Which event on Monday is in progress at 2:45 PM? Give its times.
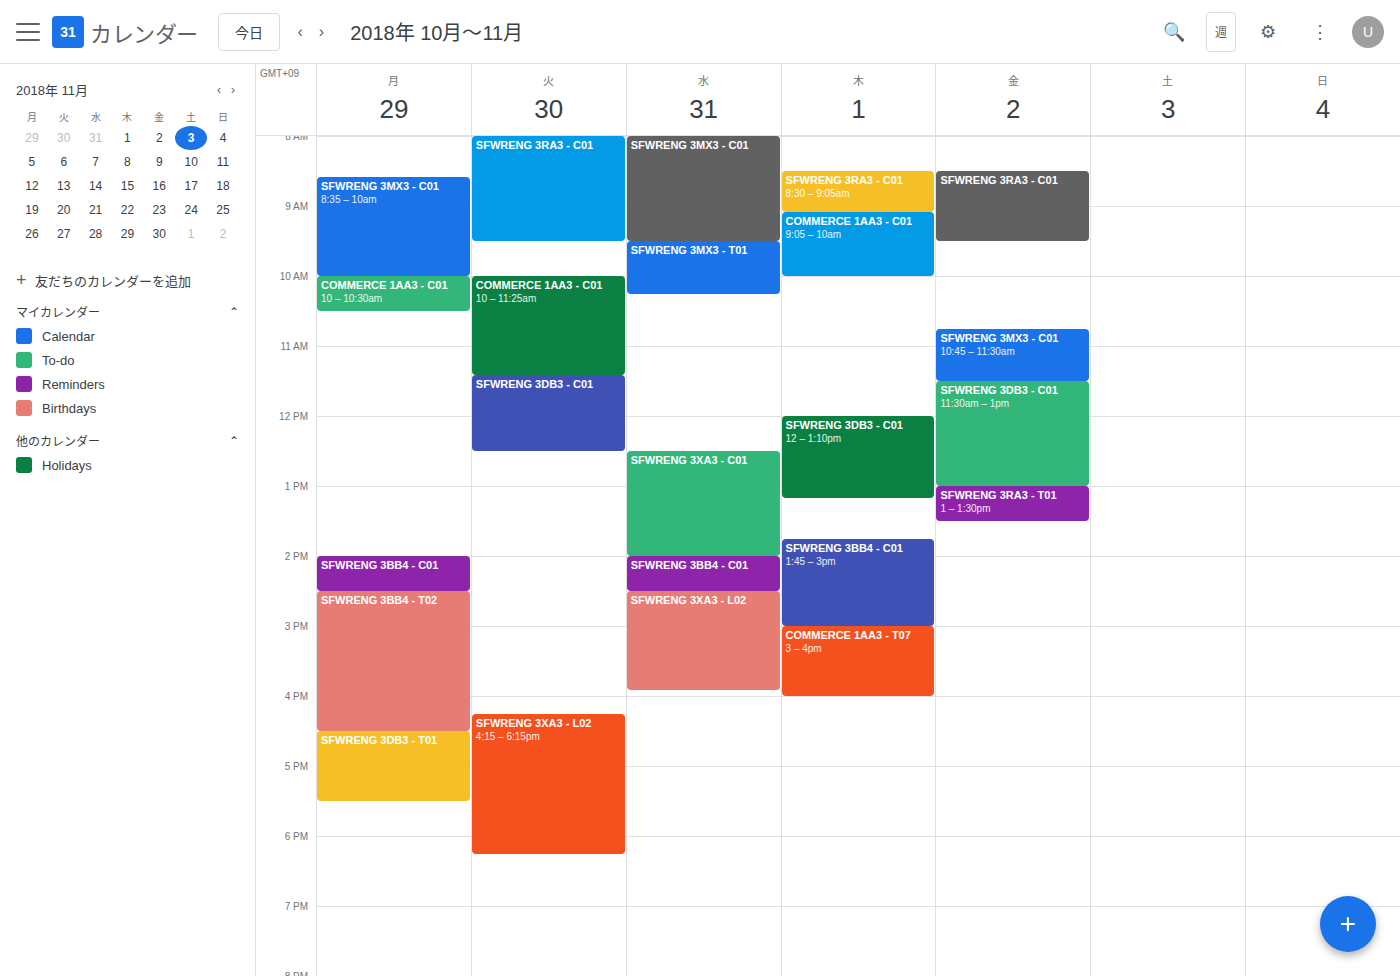
"SFWRENG 3BB4 - T02", 2:30 PM to 4:30 PM